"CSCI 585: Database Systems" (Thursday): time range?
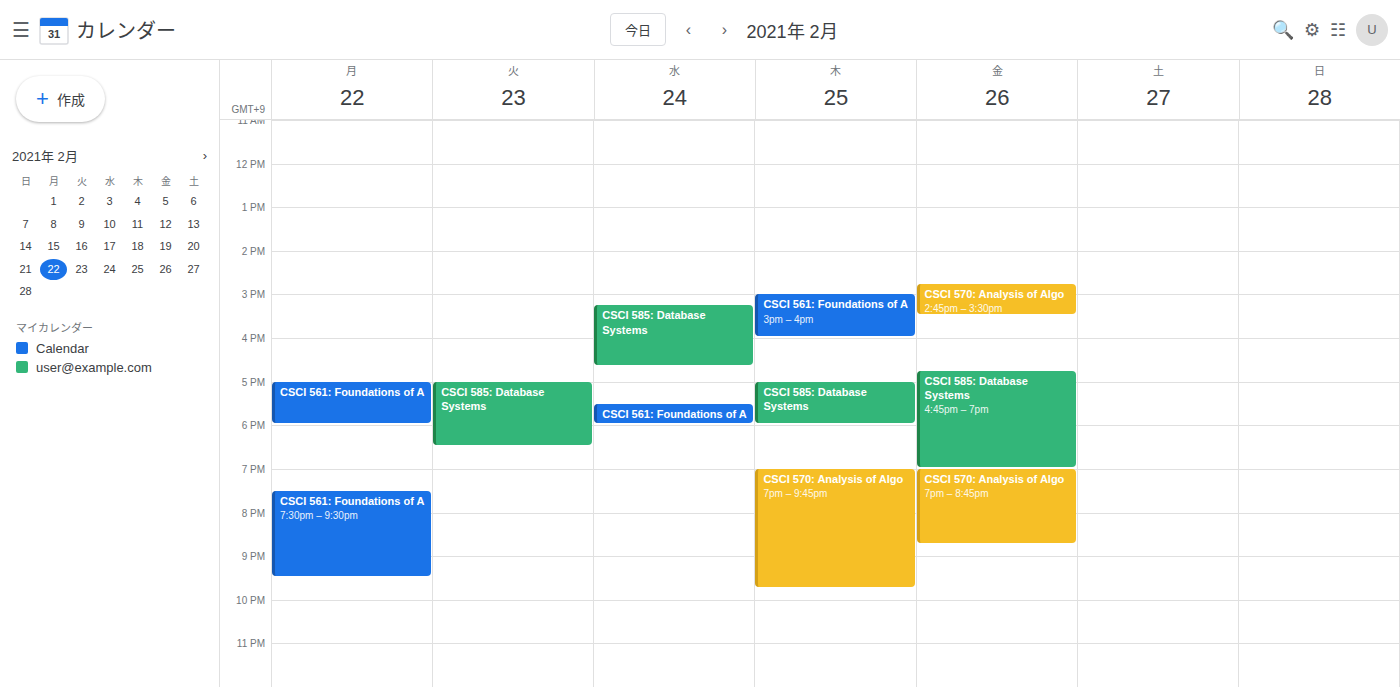
5:00 PM to 6:00 PM